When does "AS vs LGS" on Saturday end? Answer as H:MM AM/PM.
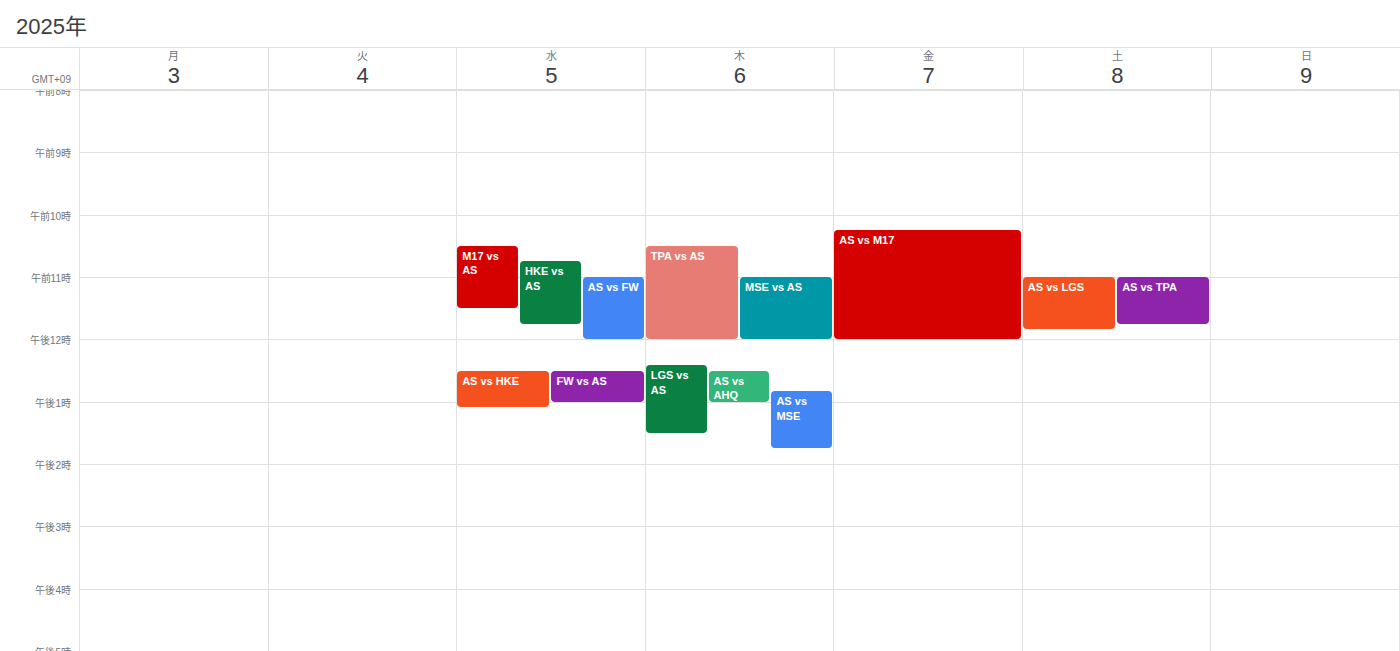
11:50 AM